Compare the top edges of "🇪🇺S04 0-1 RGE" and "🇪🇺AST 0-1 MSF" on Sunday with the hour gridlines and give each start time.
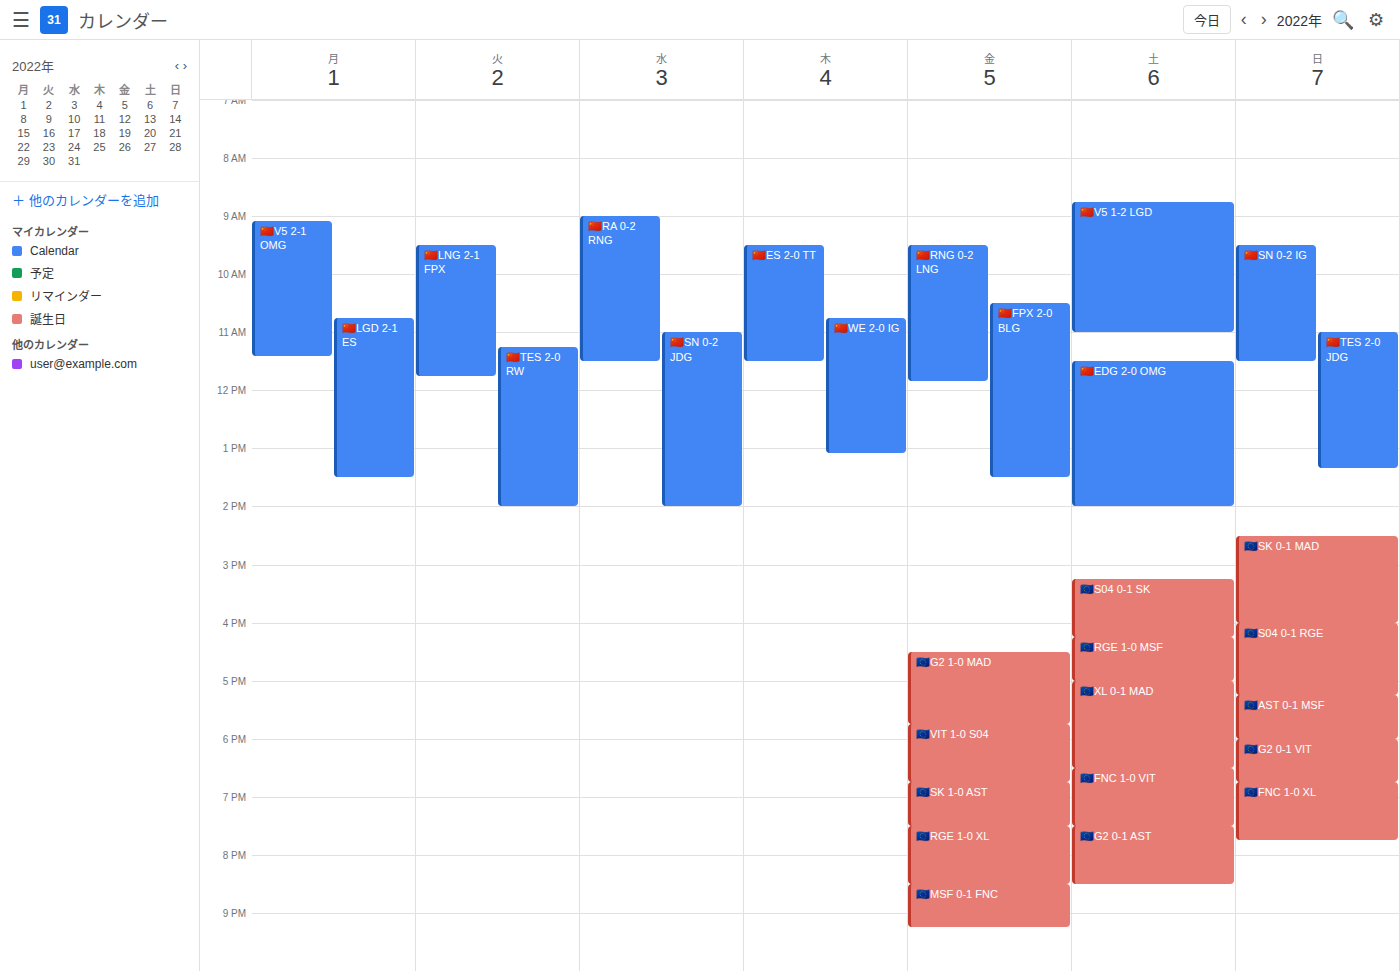
"🇪🇺S04 0-1 RGE": 16:00, exactly on the 16:00 line. "🇪🇺AST 0-1 MSF": 17:15, neither: a quarter of the way from the 17:00 line to the 18:00 line.